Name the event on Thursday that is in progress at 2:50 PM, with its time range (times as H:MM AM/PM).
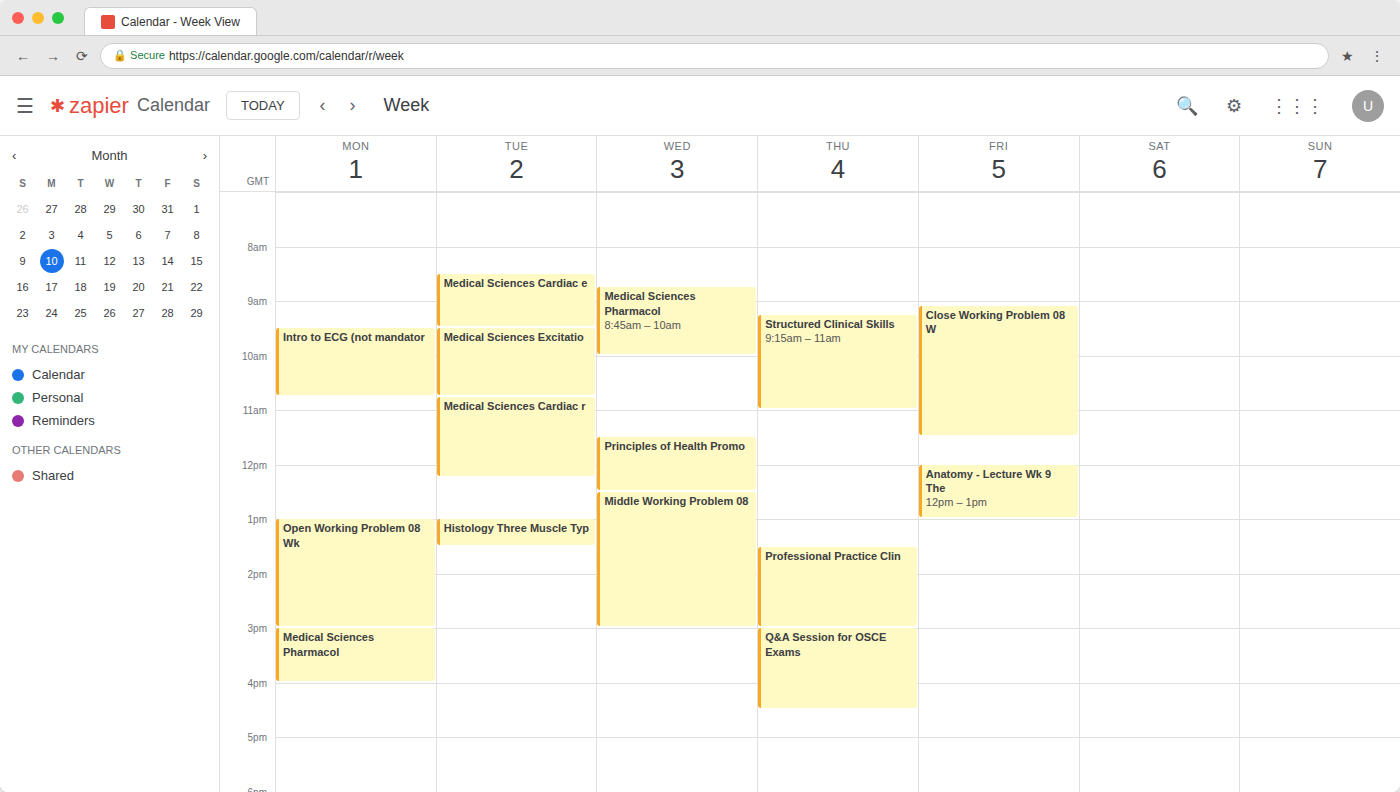
"Professional Practice Clin", 1:30 PM to 3:00 PM